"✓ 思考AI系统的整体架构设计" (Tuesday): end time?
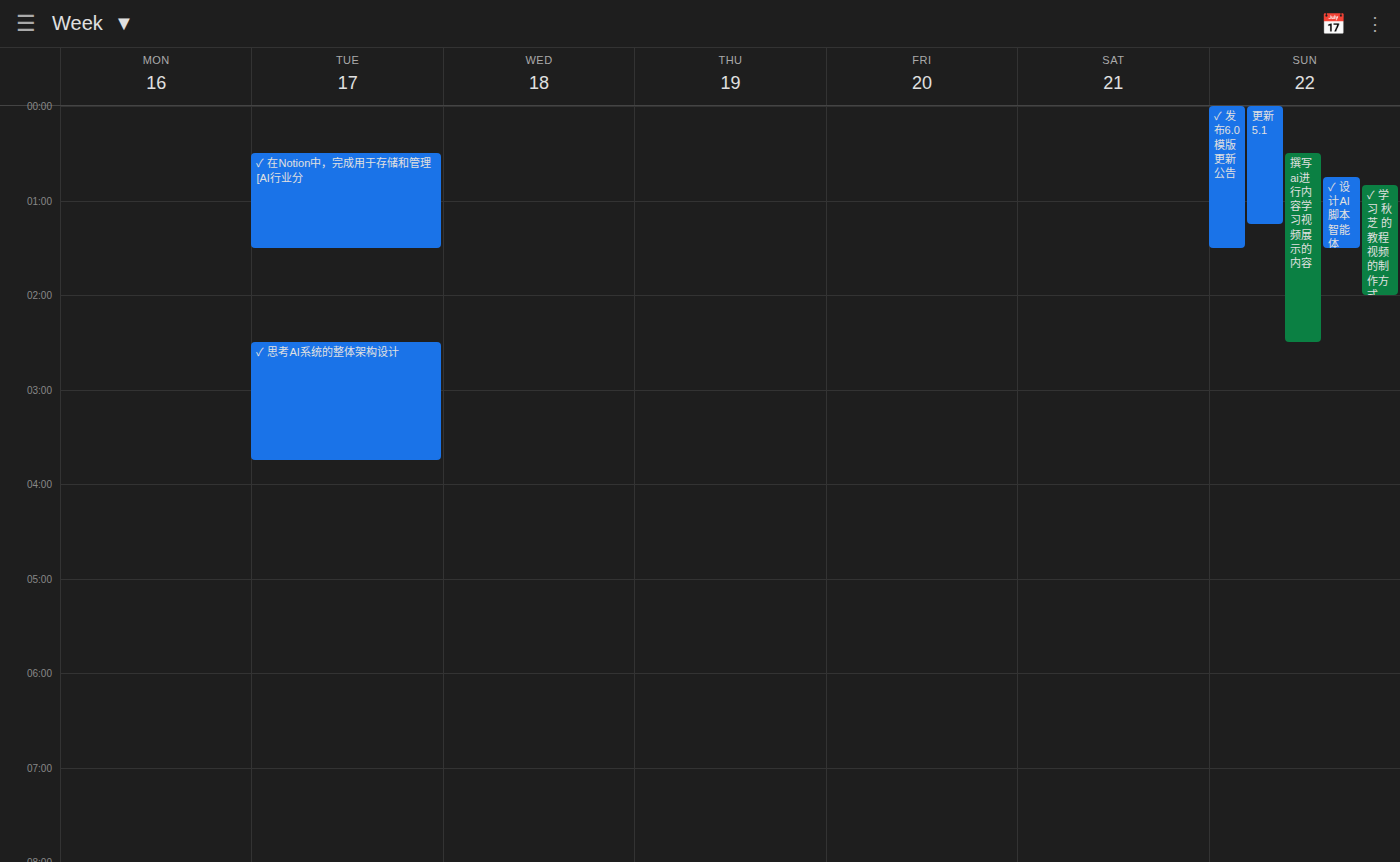
3:45 AM